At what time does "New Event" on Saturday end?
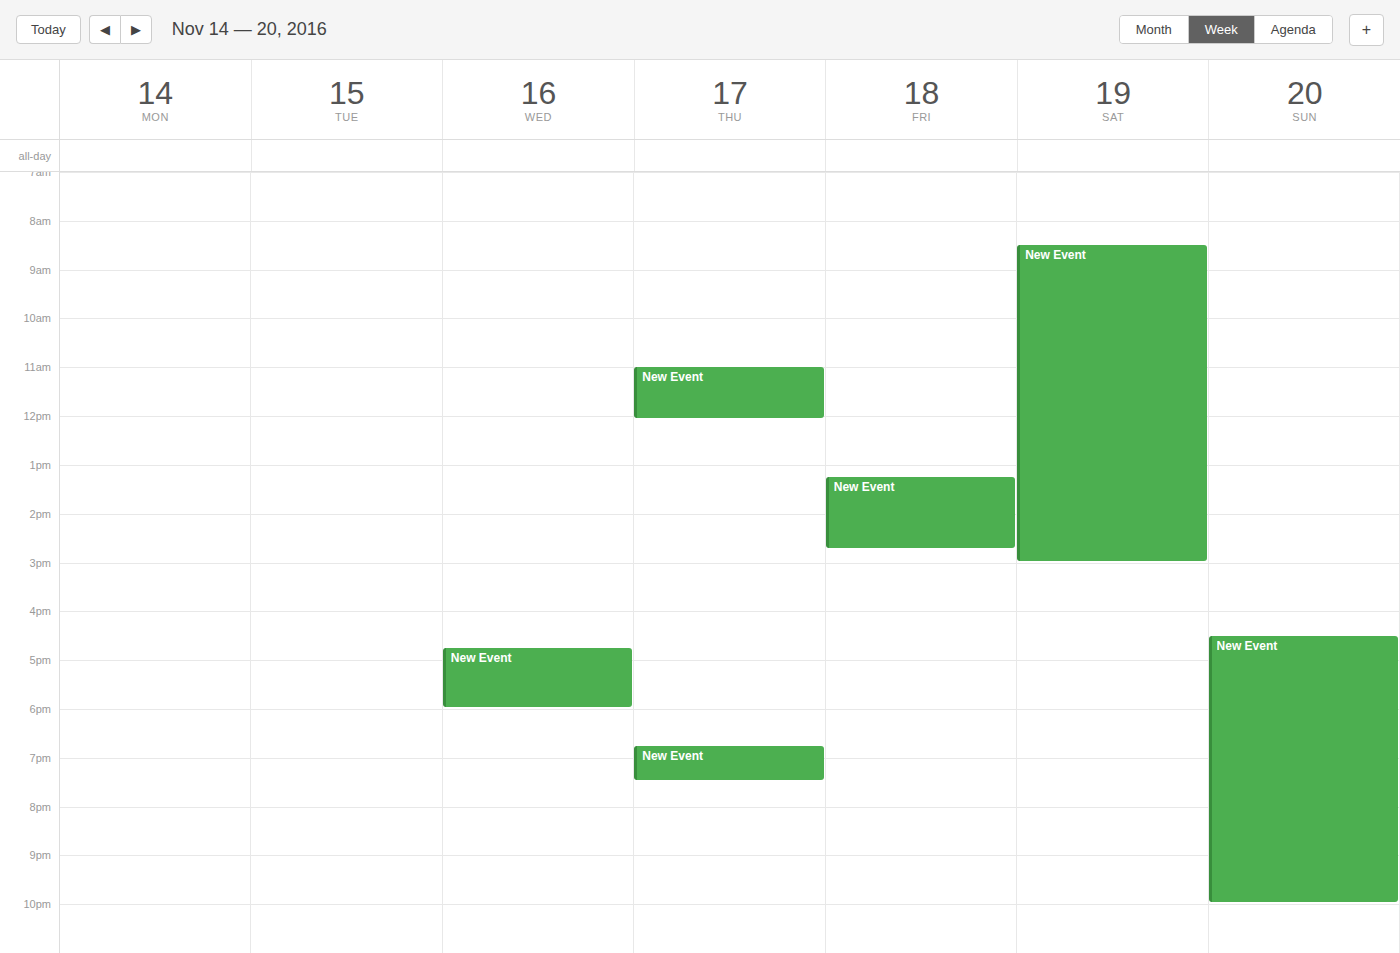
3:00 PM